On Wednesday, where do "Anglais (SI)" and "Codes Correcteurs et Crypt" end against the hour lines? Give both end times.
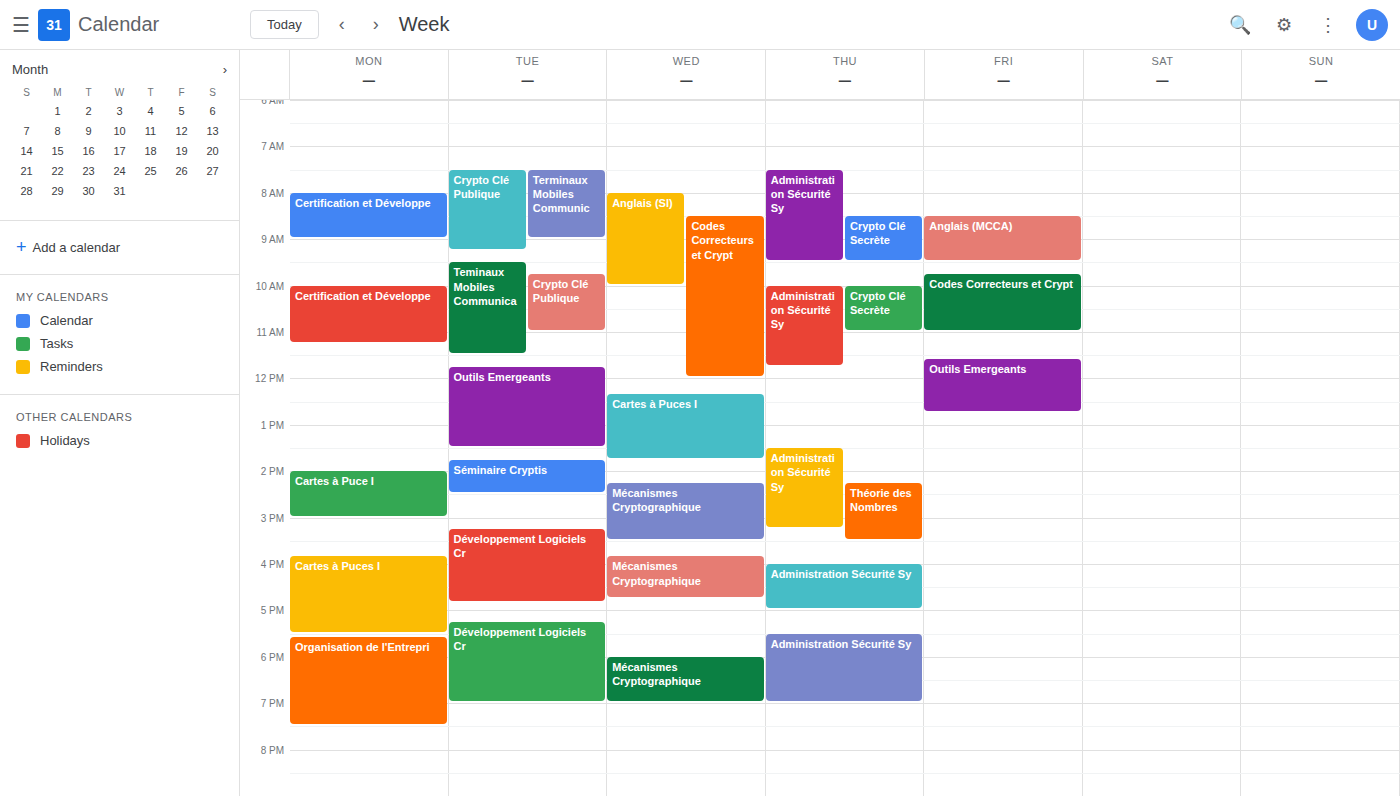
"Anglais (SI)": 10:00 AM, exactly on the 10 AM line. "Codes Correcteurs et Crypt": 12:00 PM, exactly on the 12 PM line.